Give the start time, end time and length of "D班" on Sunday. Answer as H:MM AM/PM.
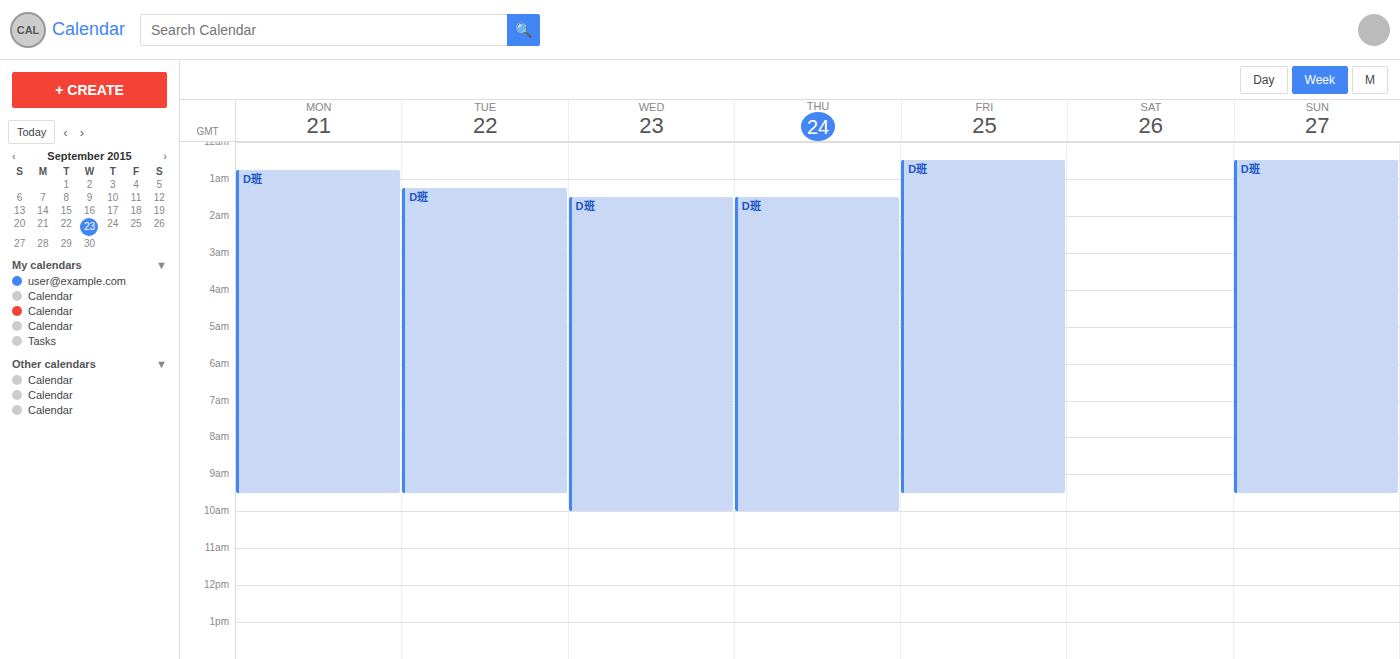
12:30 AM to 9:30 AM, 9 hours